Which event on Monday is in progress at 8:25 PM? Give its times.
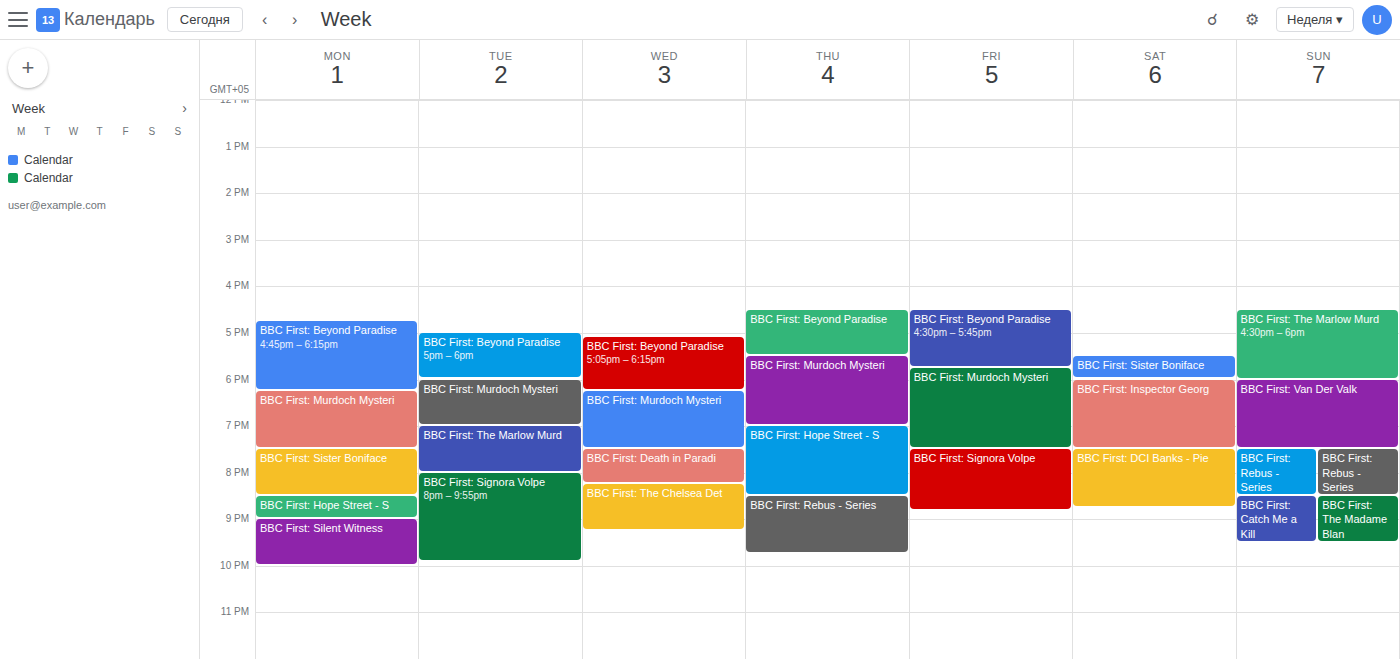
"BBC First: Sister Boniface", 7:30 PM to 8:30 PM